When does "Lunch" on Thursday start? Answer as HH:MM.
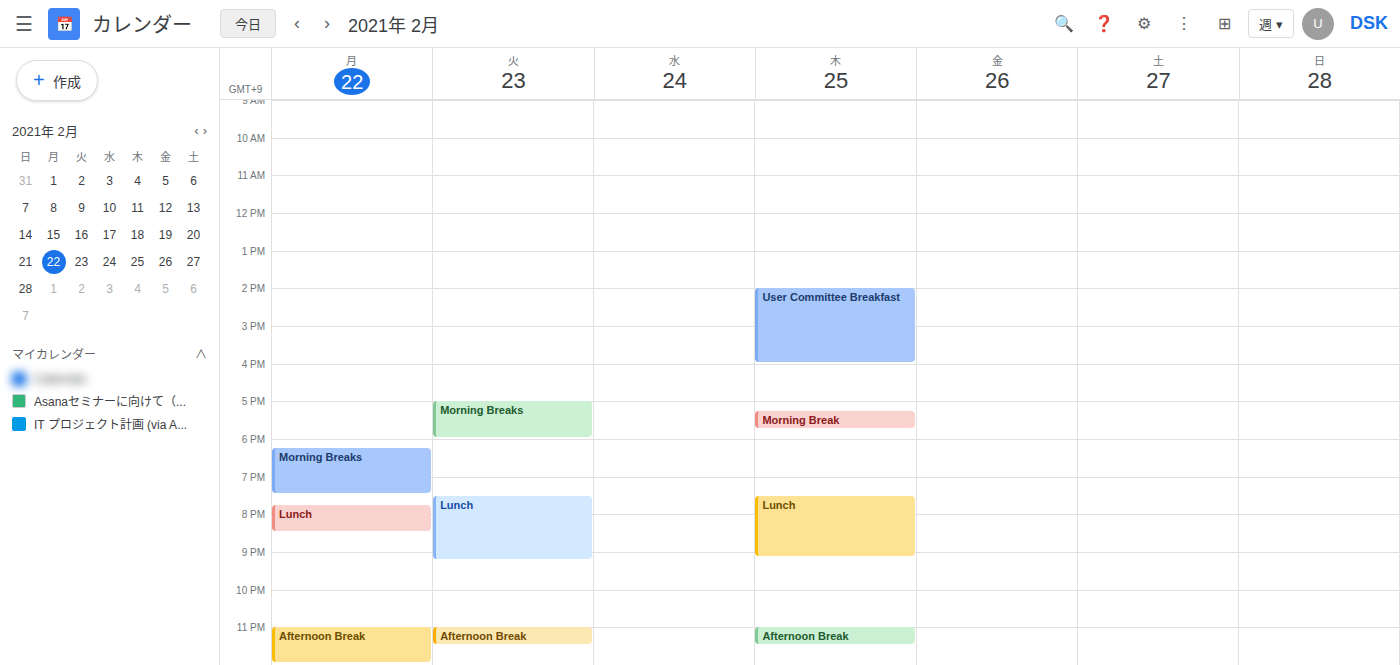
19:30